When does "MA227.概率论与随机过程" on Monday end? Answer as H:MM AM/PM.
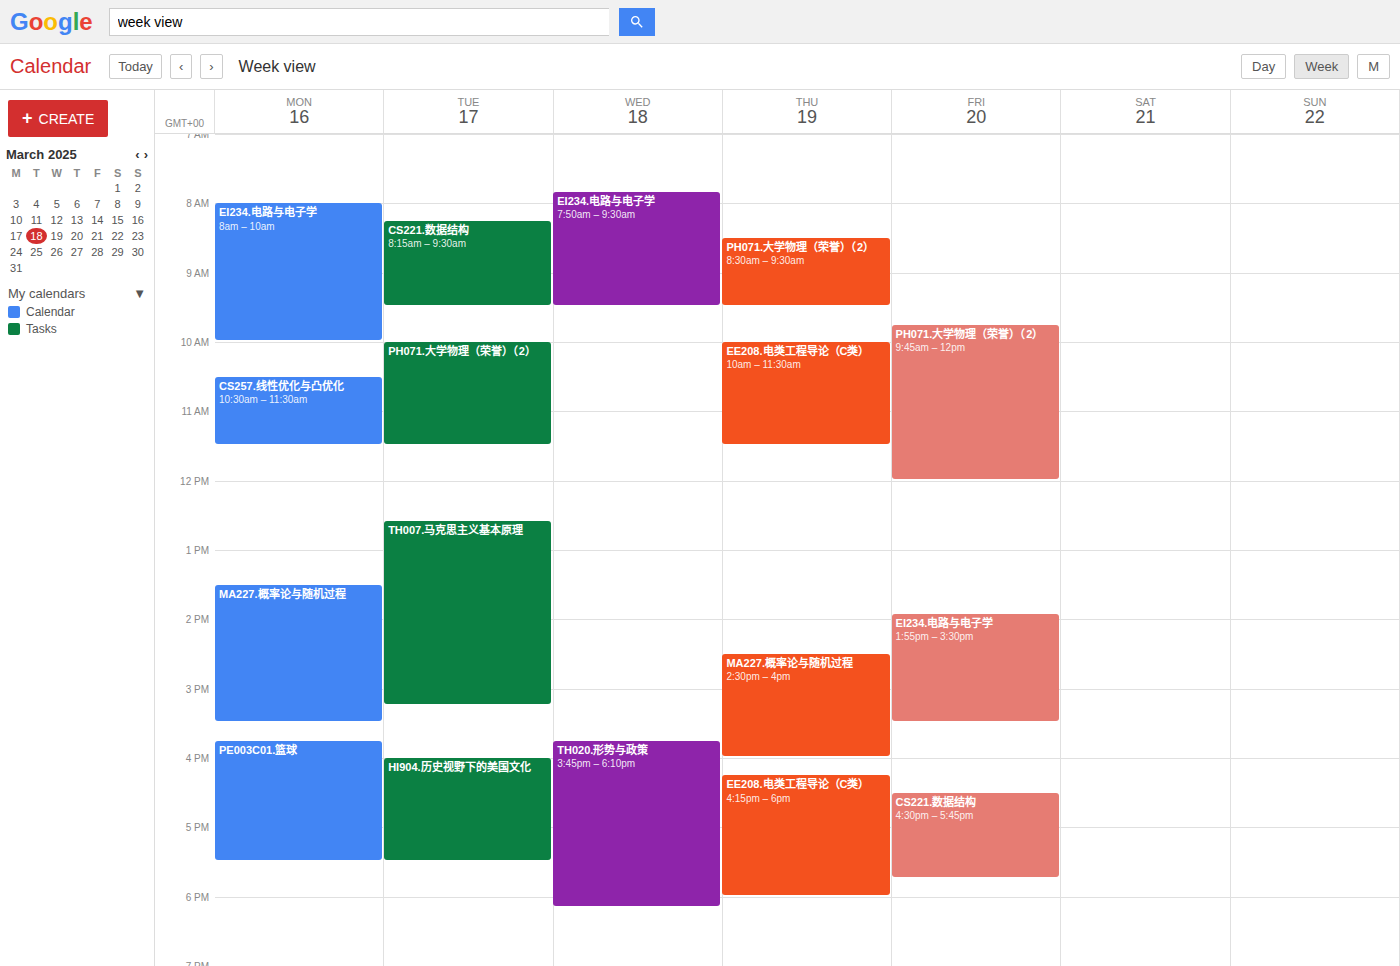
3:30 PM